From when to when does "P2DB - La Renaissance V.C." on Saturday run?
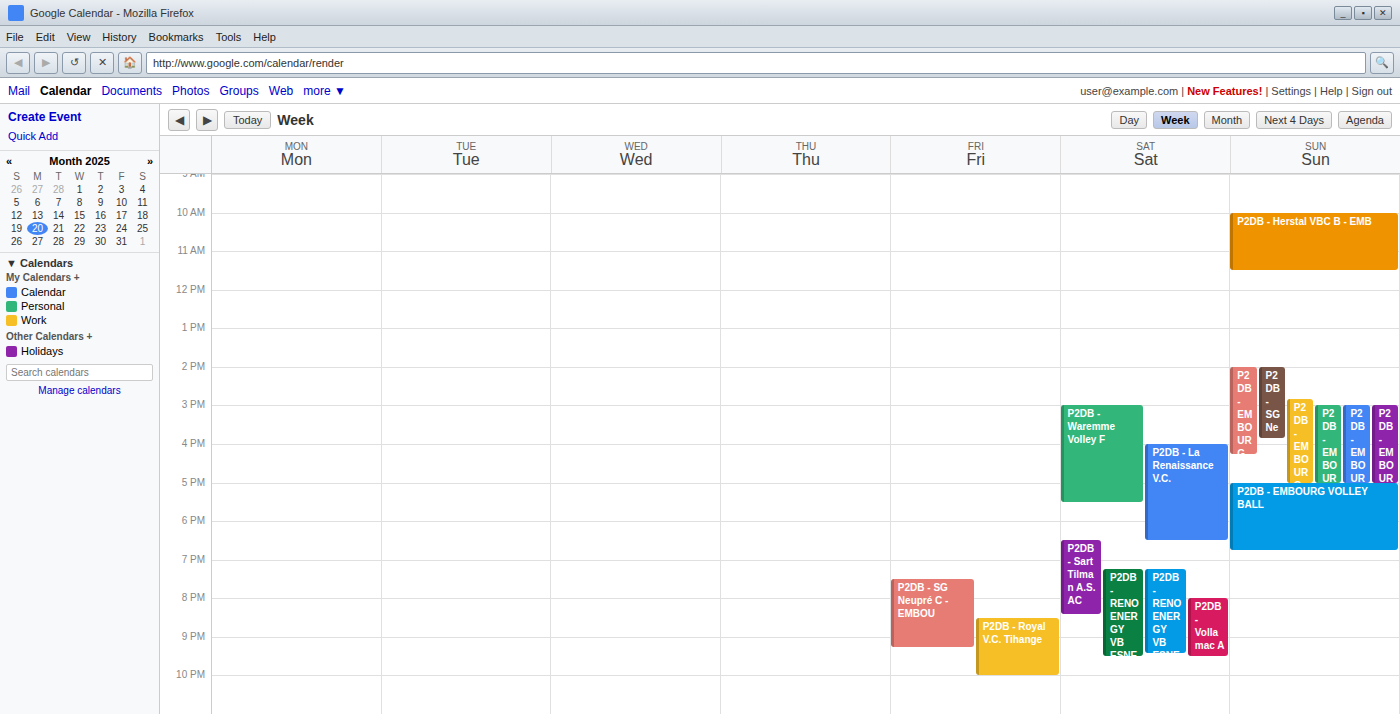
4:00 PM to 6:30 PM